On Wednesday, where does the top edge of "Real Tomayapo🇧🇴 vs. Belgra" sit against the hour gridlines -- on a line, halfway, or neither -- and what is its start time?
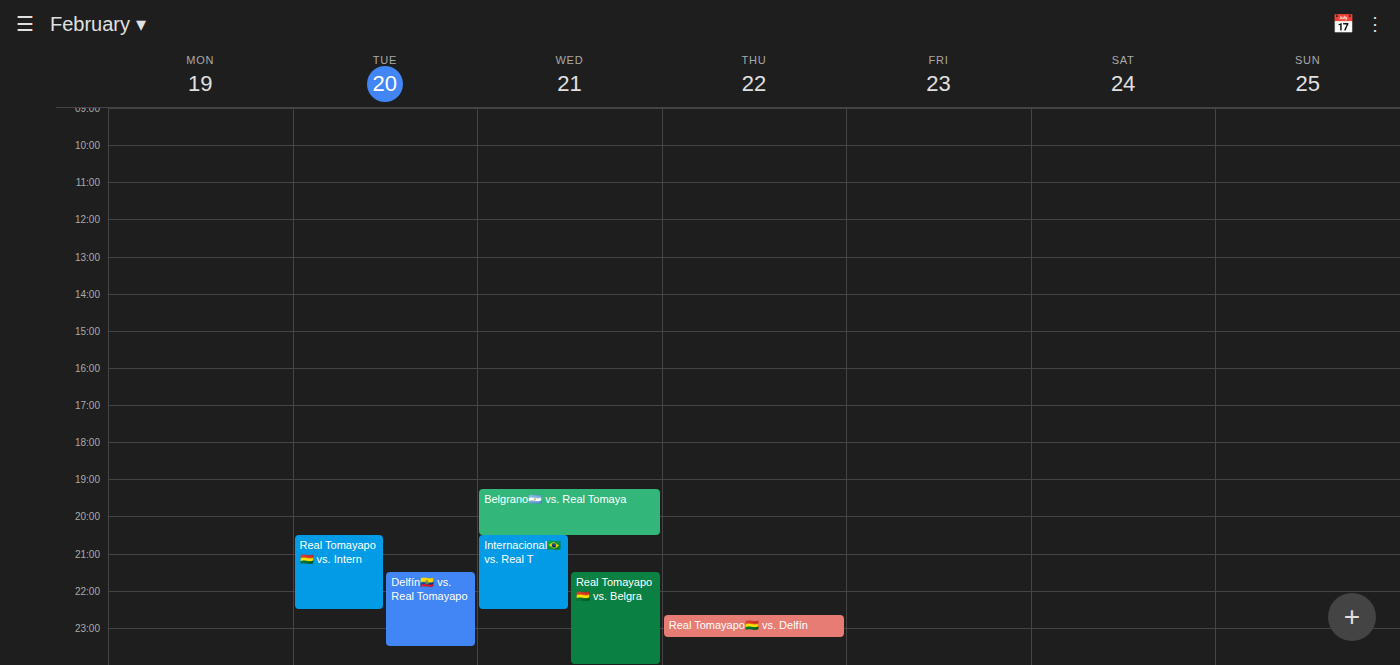
9:30 PM -- halfway between the 9 PM and 10 PM lines.